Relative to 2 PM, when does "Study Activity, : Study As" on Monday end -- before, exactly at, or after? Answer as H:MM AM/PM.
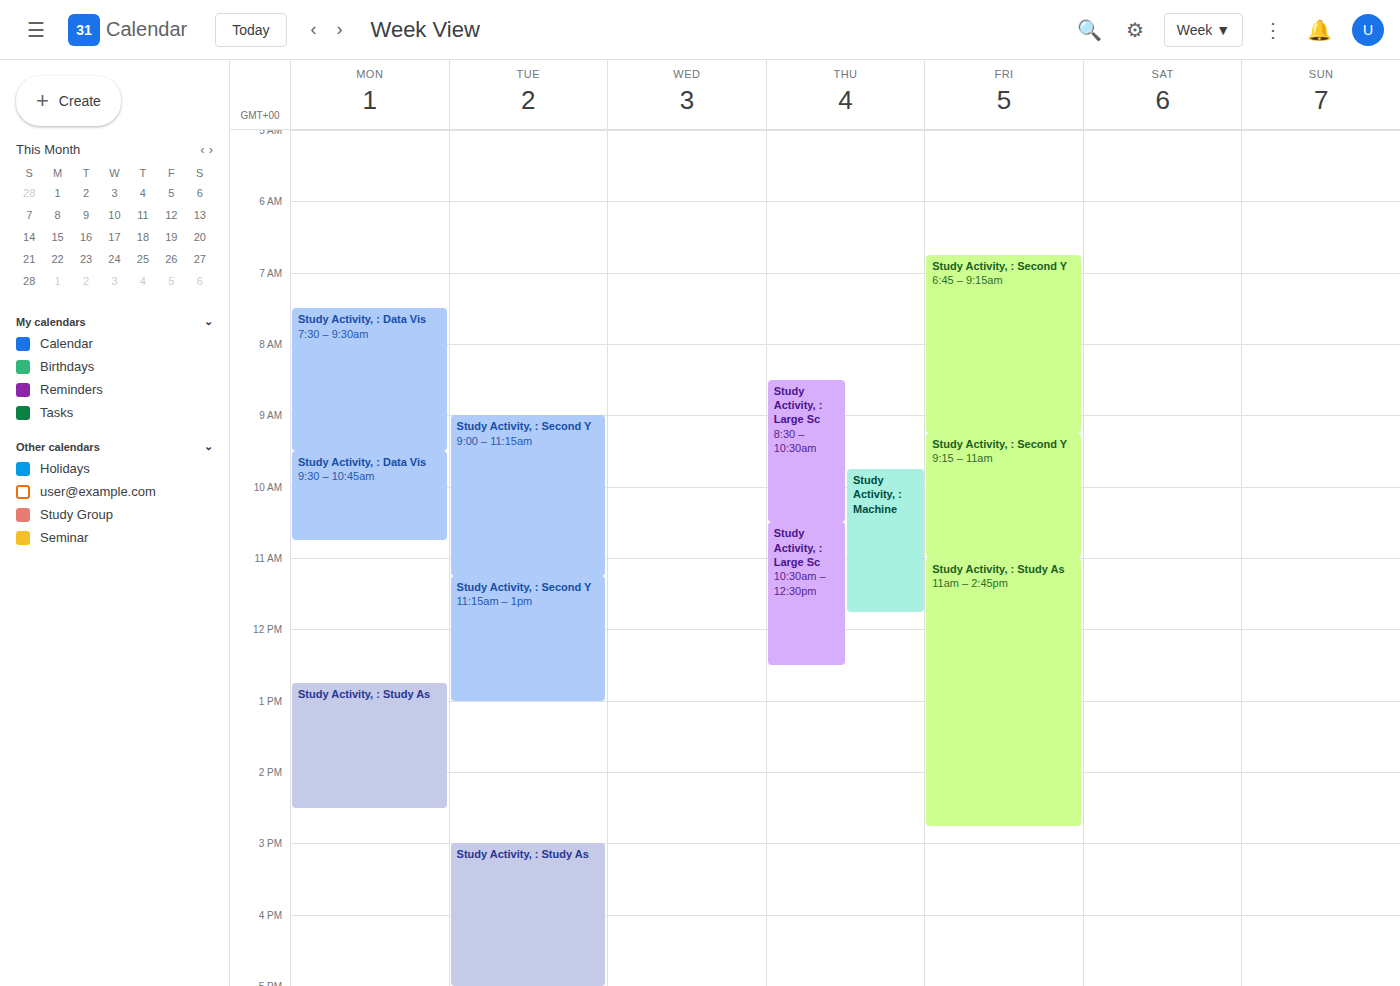
2:30 PM -- after 2 PM, 30 minutes below the 2 PM line.